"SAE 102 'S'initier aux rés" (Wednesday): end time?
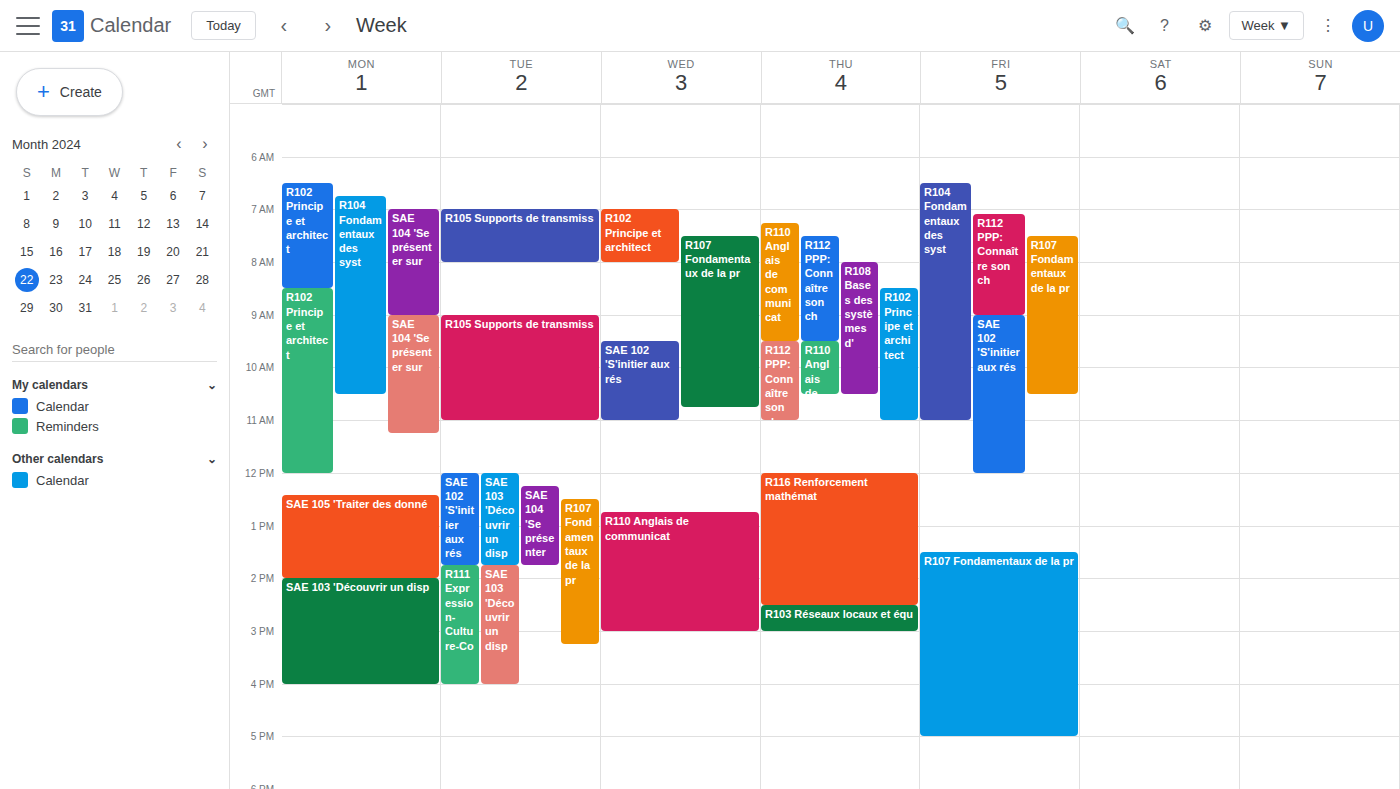
11:00 AM